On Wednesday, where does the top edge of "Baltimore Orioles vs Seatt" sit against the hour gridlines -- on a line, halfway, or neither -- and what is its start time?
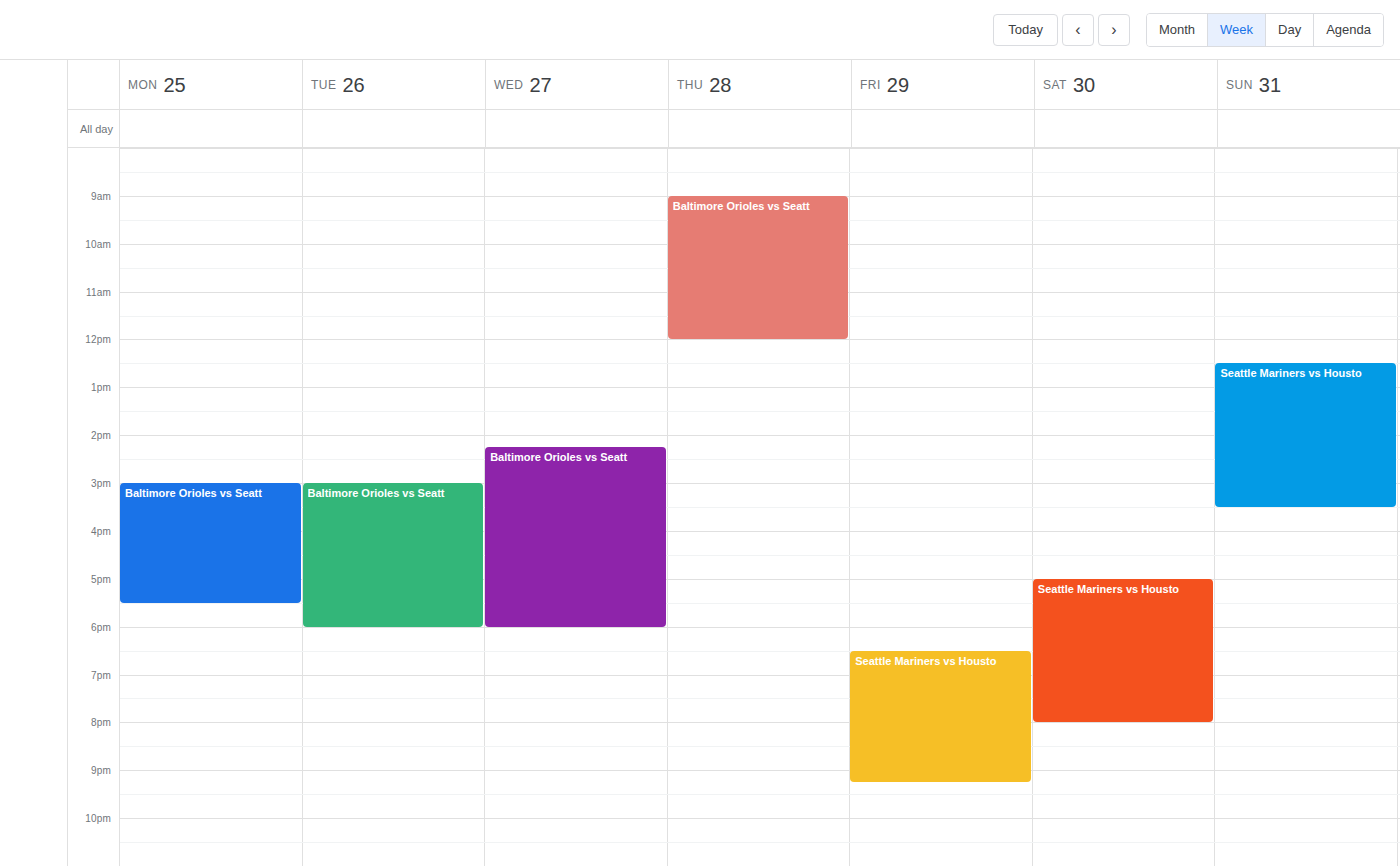
2:15 PM -- neither: a quarter of the way from the 2 PM line to the 3 PM line.